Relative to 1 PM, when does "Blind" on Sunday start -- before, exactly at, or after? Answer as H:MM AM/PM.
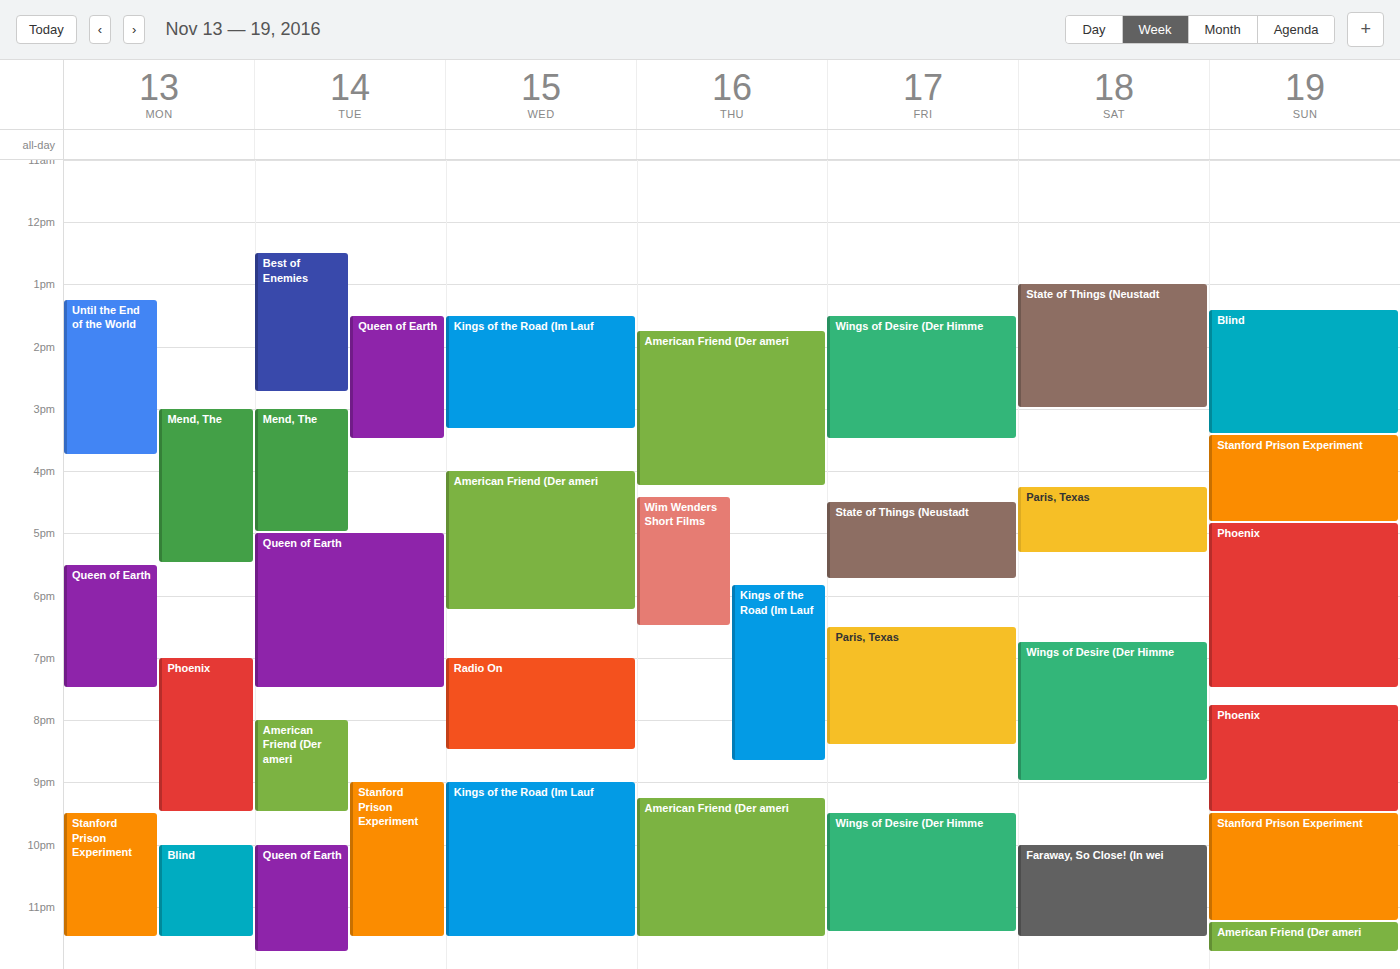
1:25 PM -- after 1 PM, 25 minutes below the 1 PM line.